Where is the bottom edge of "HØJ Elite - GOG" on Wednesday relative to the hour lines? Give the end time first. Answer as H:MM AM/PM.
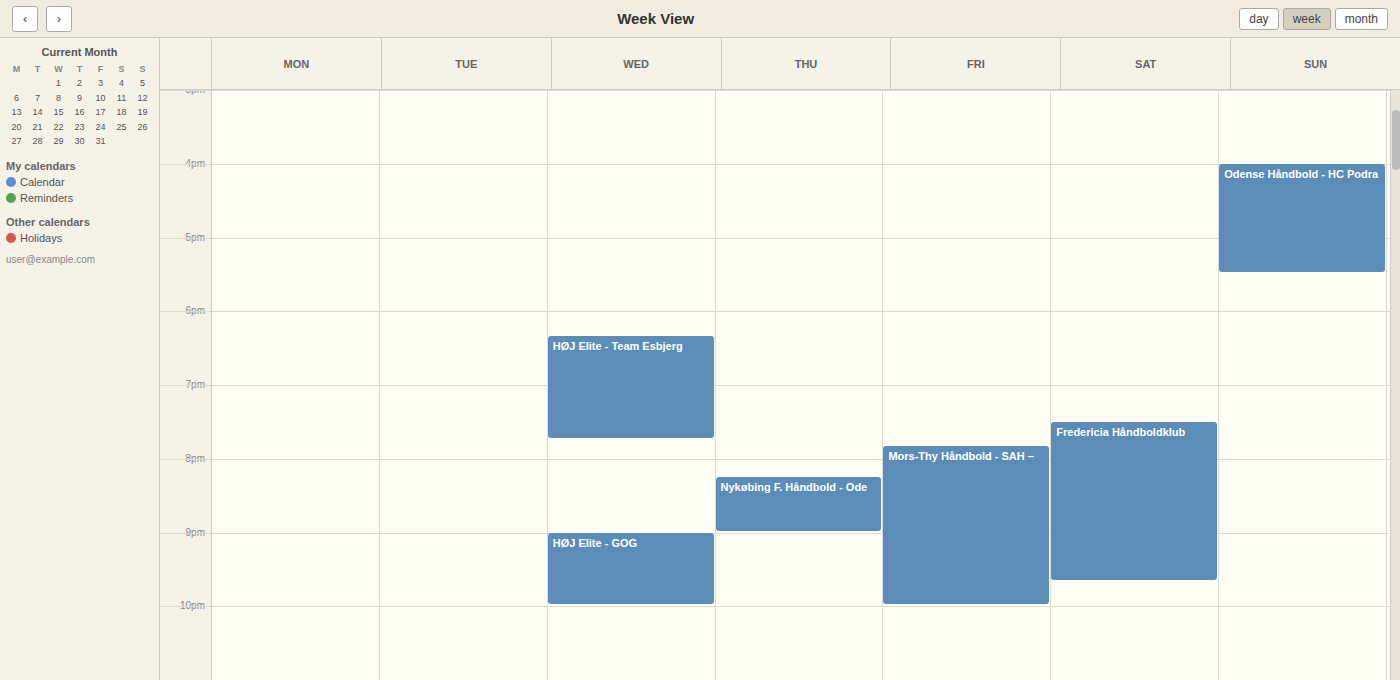
10:00 PM -- exactly on the 10 PM line.